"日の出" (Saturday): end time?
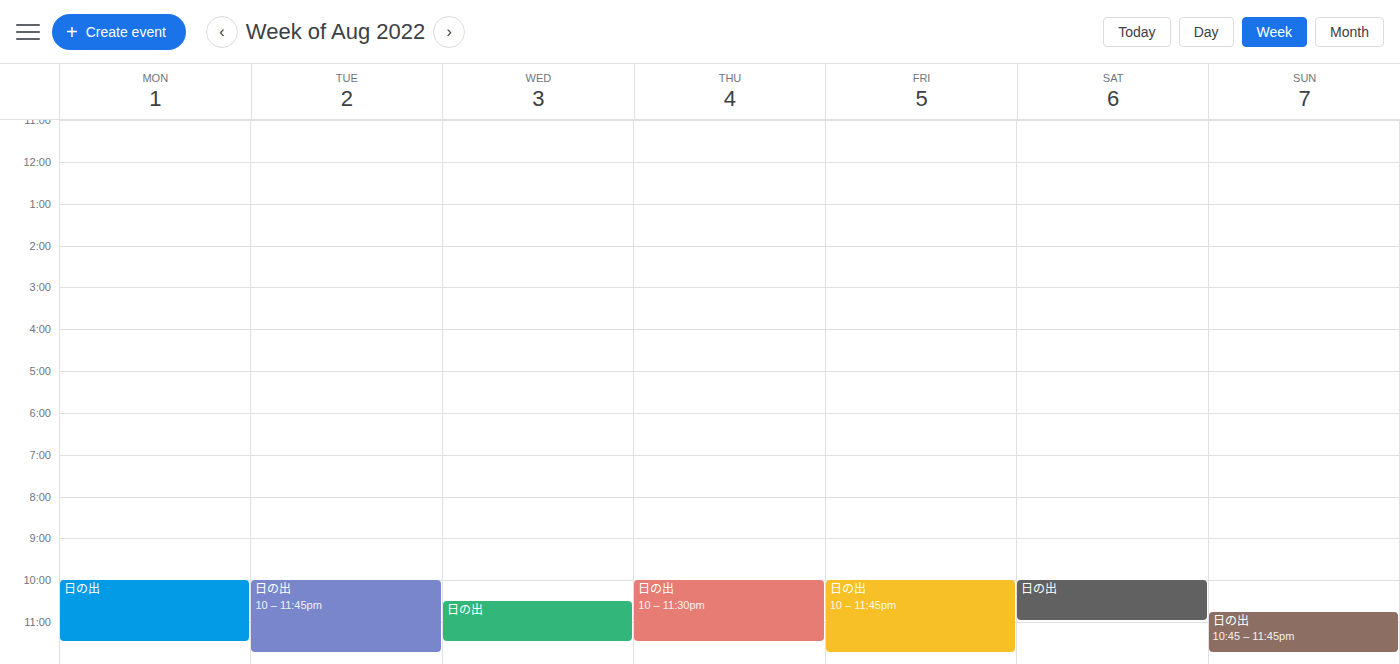
23:00